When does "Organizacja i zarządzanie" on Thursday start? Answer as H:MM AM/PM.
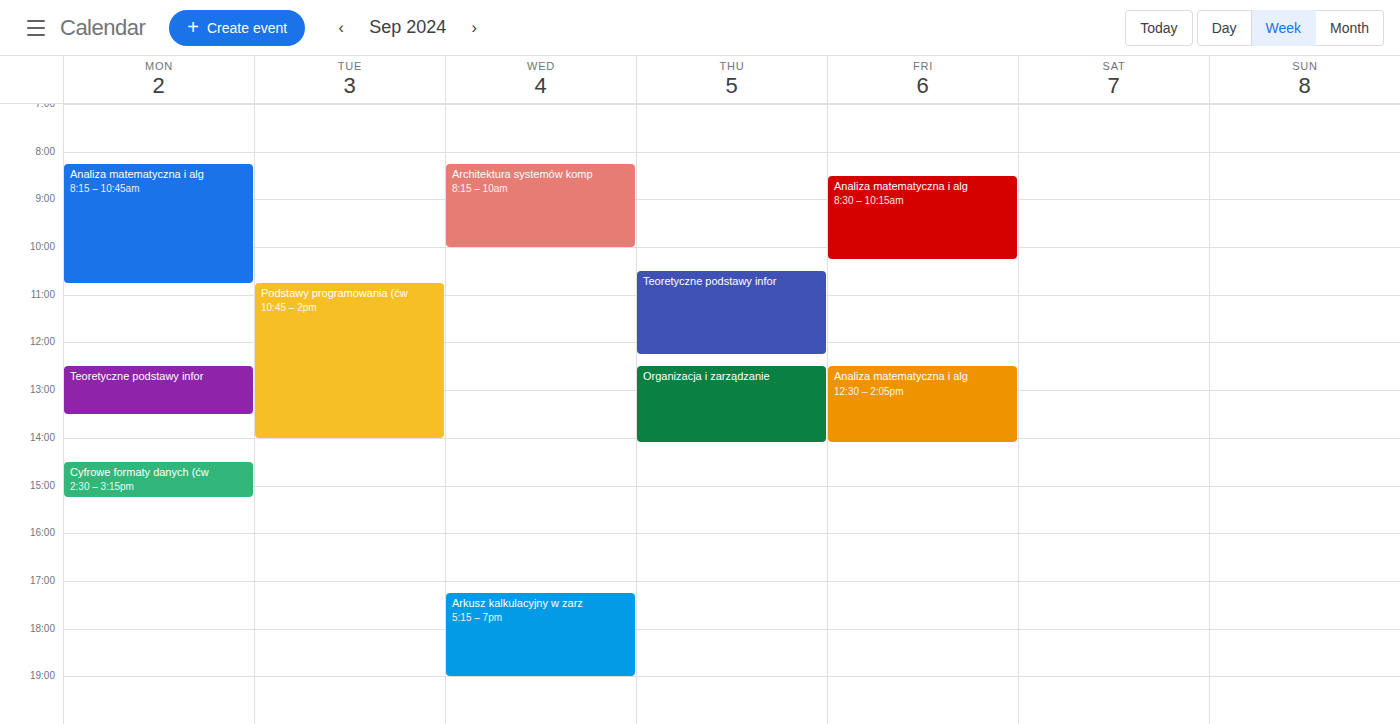
12:30 PM